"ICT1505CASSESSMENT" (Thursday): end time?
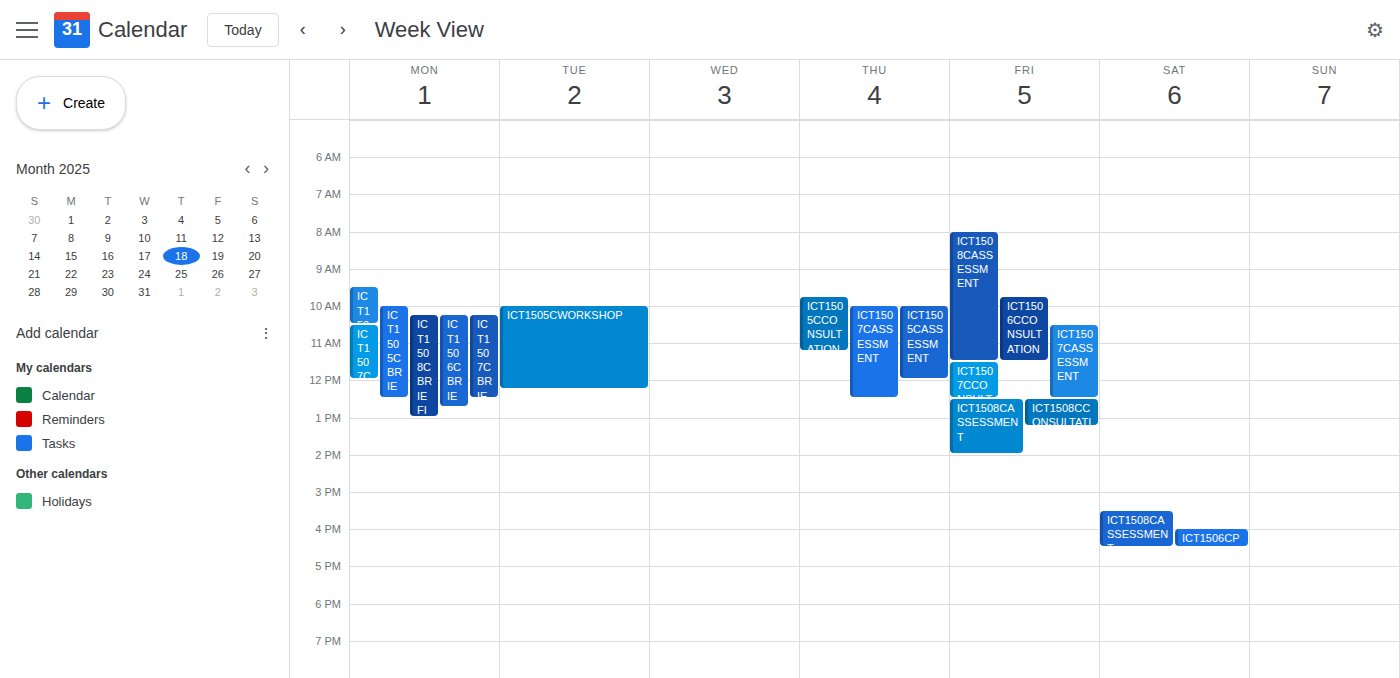
12:00 PM